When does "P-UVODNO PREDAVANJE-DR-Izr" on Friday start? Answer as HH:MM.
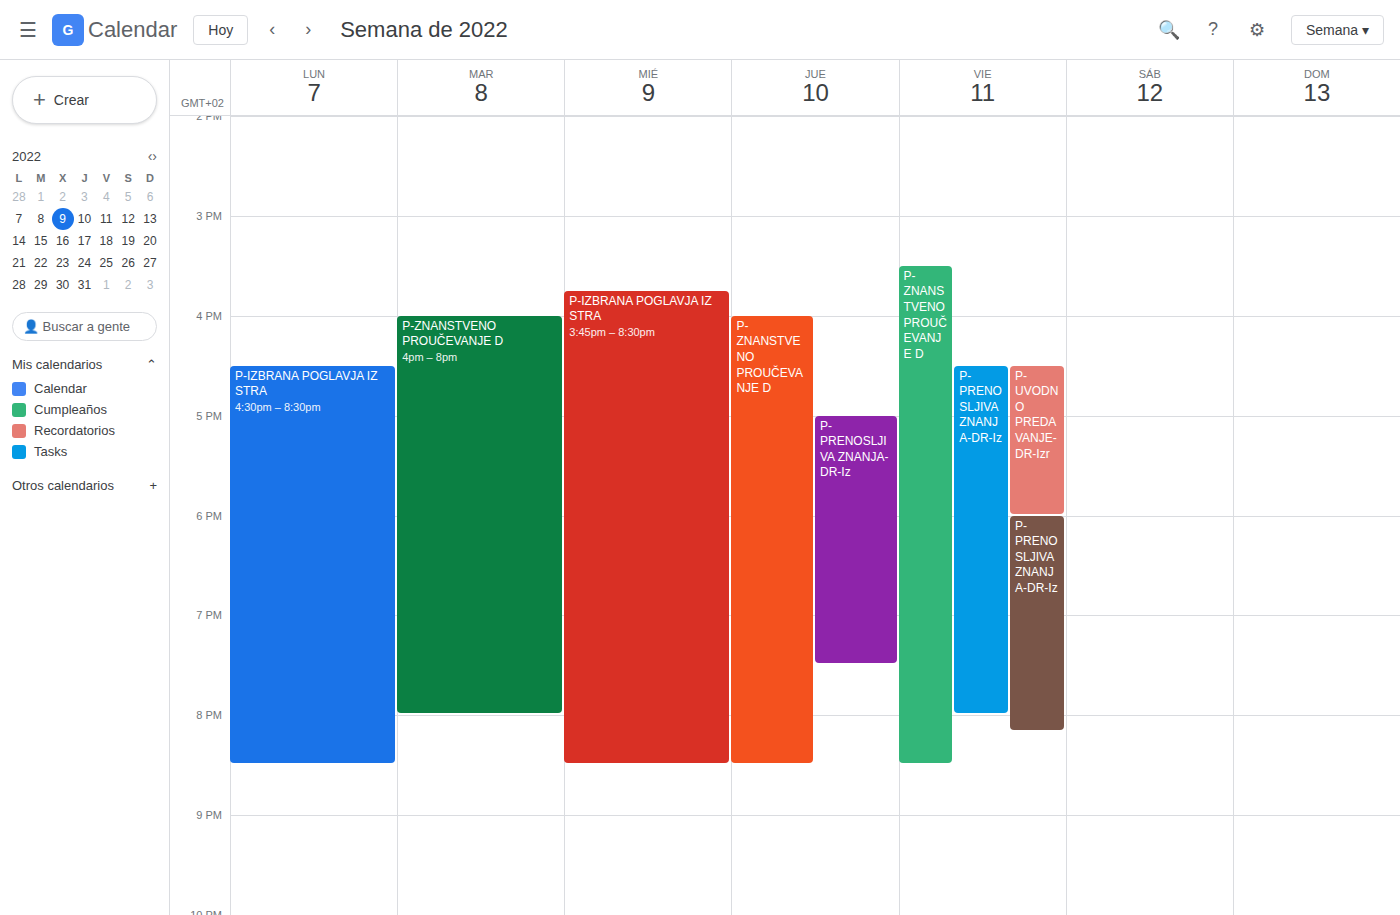
16:30